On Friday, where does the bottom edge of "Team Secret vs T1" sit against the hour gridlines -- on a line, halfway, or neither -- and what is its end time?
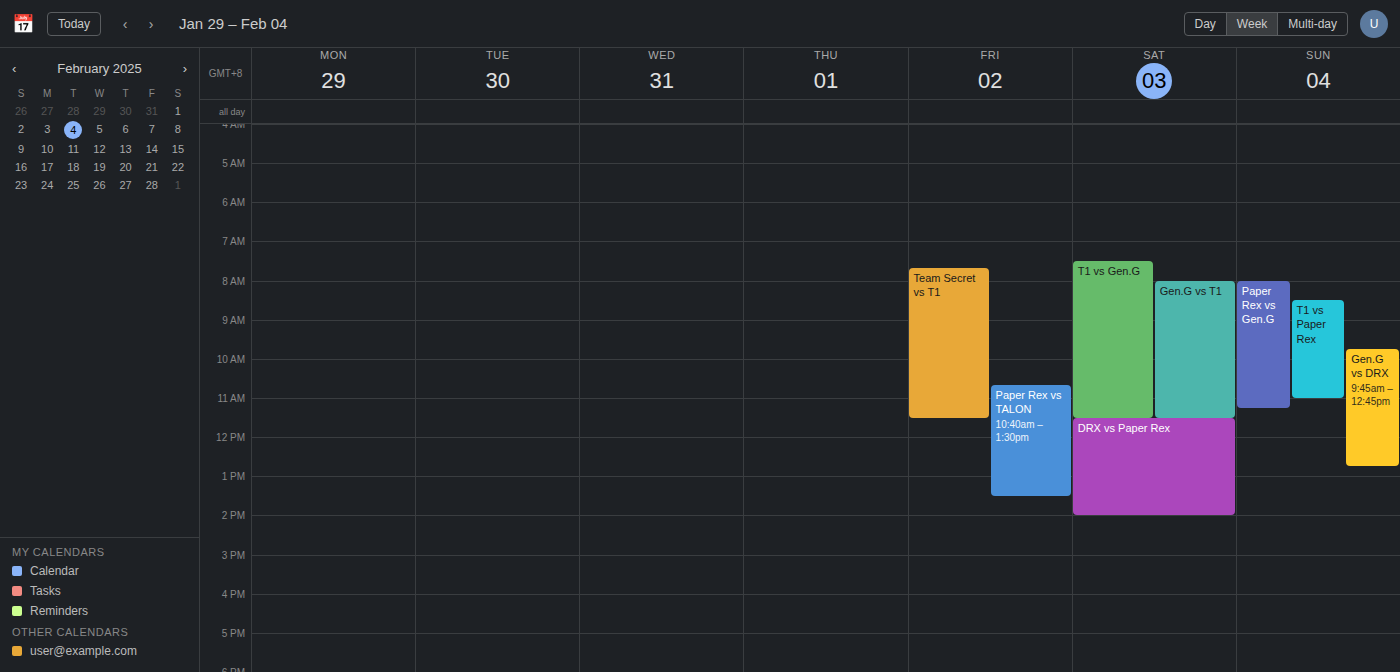
11:30 AM -- halfway between the 11 AM and 12 PM lines.